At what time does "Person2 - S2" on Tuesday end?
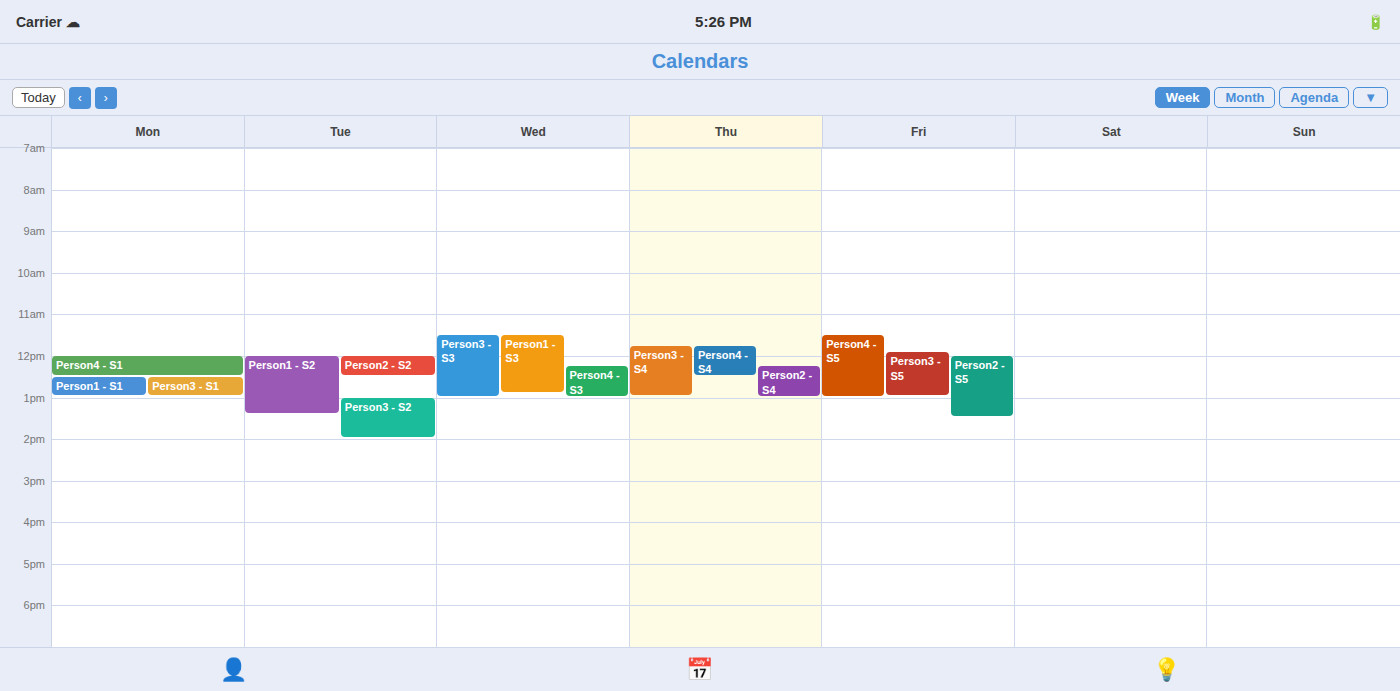
12:30 PM